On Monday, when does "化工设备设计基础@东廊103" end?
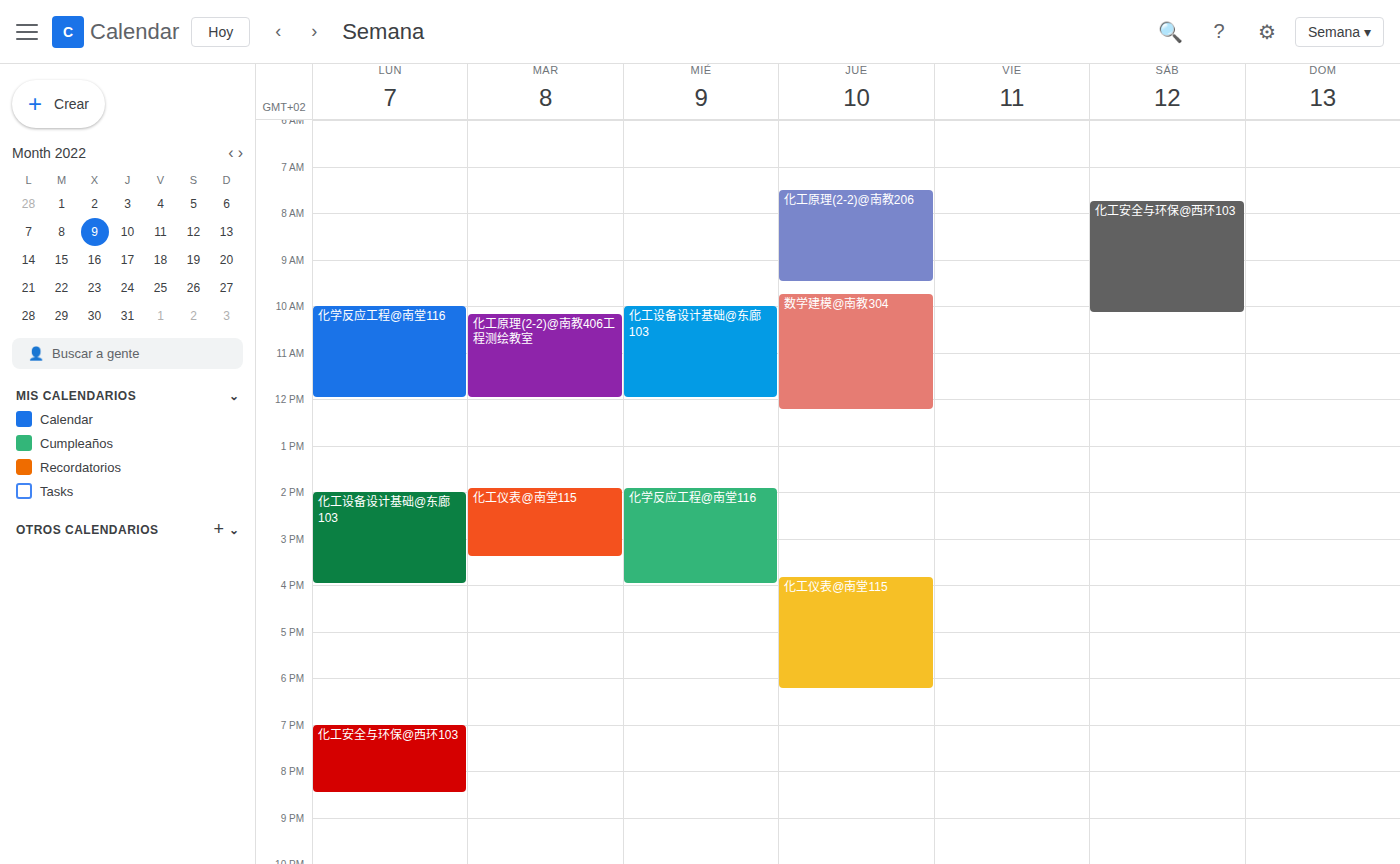
4:00 PM